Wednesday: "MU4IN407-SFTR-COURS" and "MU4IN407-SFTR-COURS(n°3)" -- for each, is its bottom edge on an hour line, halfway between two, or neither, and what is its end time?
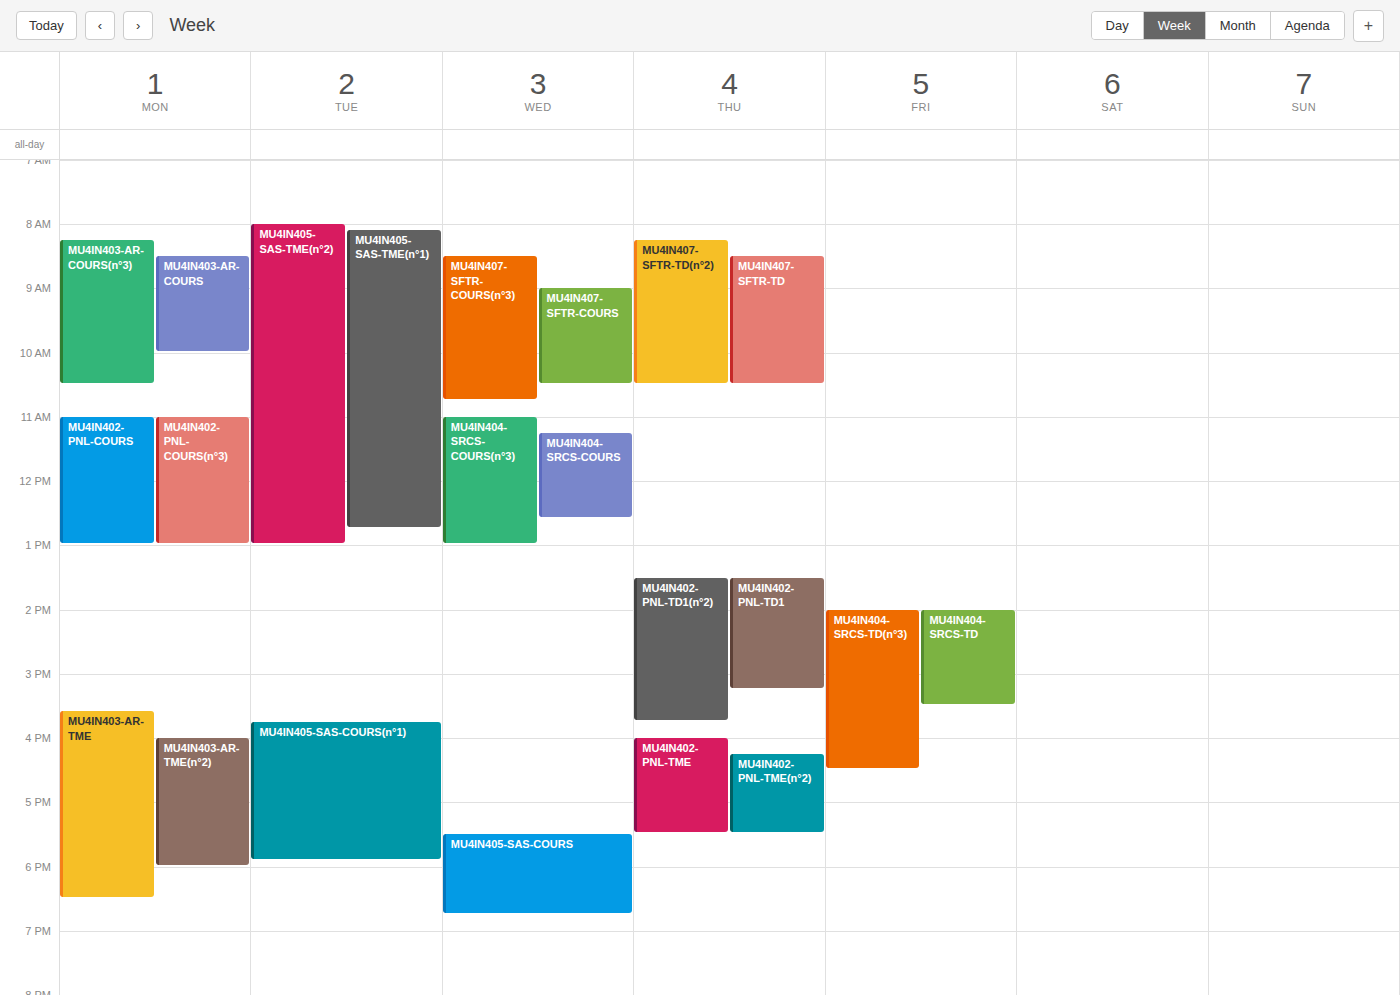
"MU4IN407-SFTR-COURS": 10:30 AM, halfway between the 10 AM and 11 AM lines. "MU4IN407-SFTR-COURS(n°3)": 10:45 AM, neither: three quarters of the way from the 10 AM line to the 11 AM line.